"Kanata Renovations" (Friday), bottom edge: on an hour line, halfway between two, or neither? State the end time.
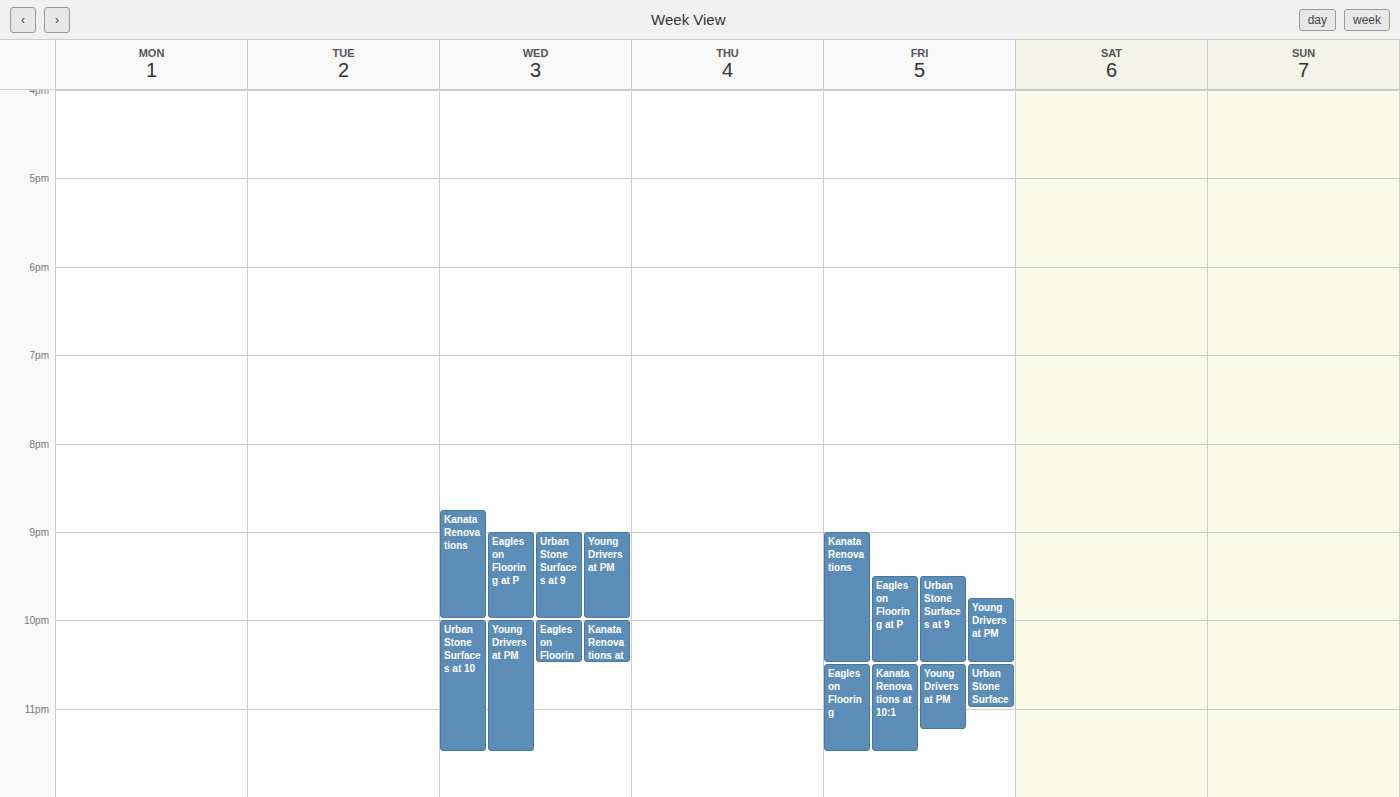
22:30 -- halfway between the 22:00 and 23:00 lines.